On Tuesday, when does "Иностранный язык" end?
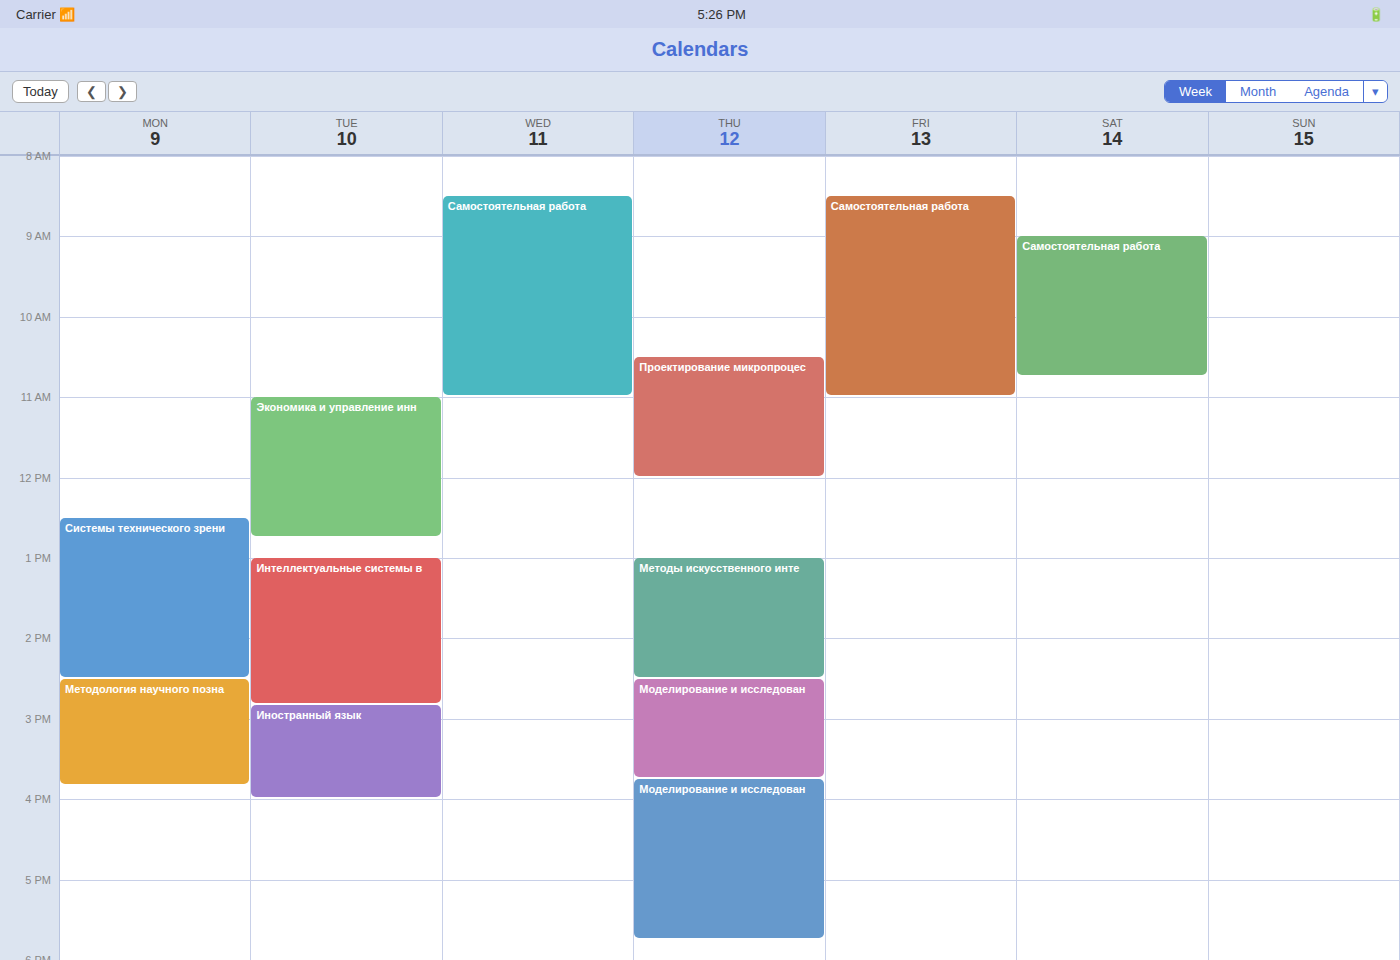
4:00 PM